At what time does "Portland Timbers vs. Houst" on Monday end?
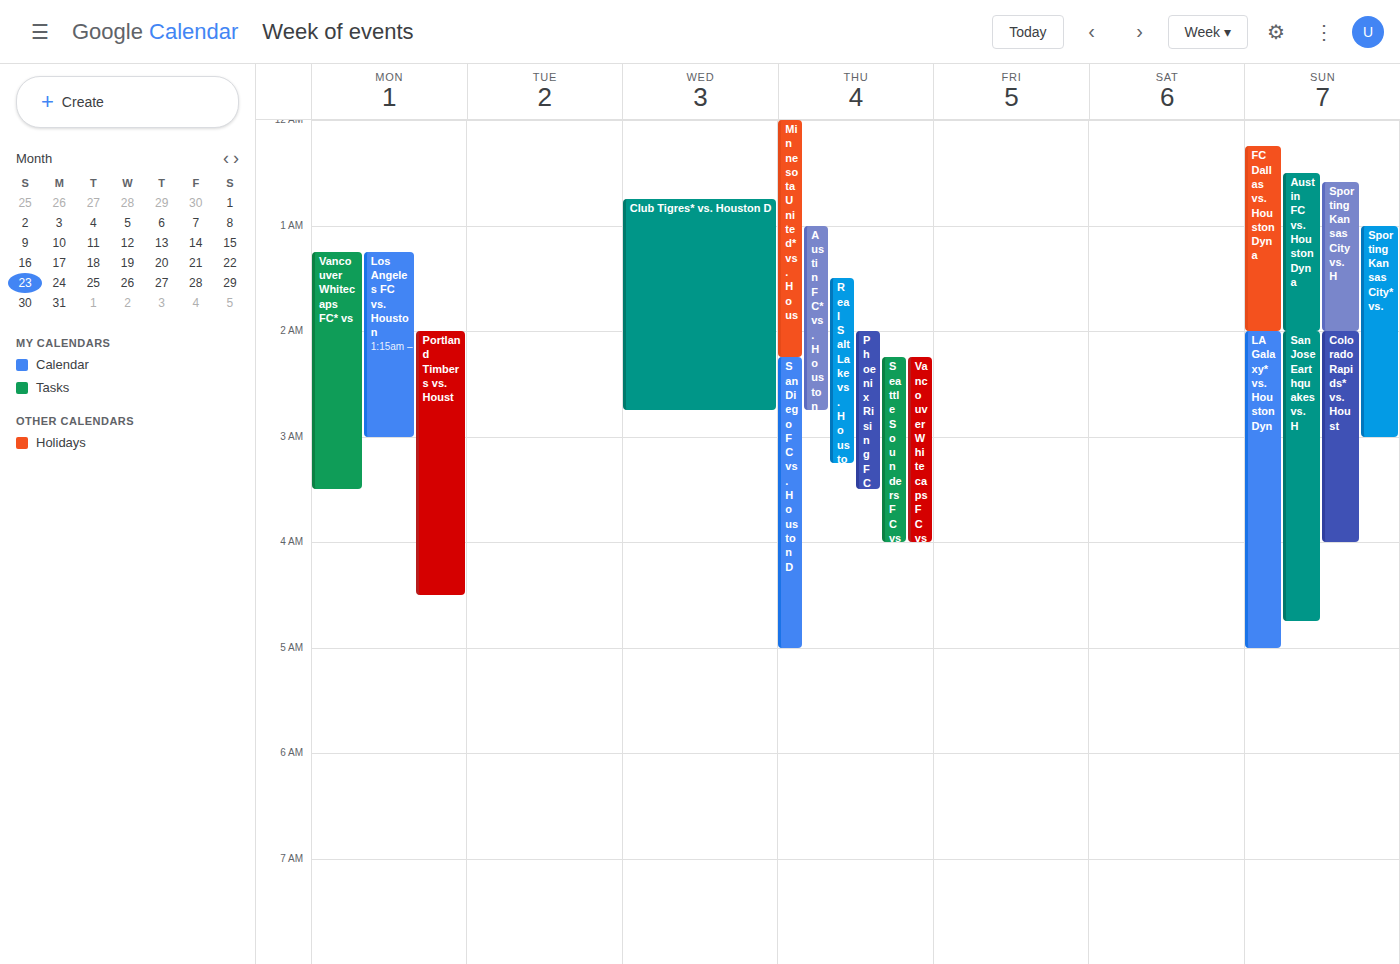
4:30 AM